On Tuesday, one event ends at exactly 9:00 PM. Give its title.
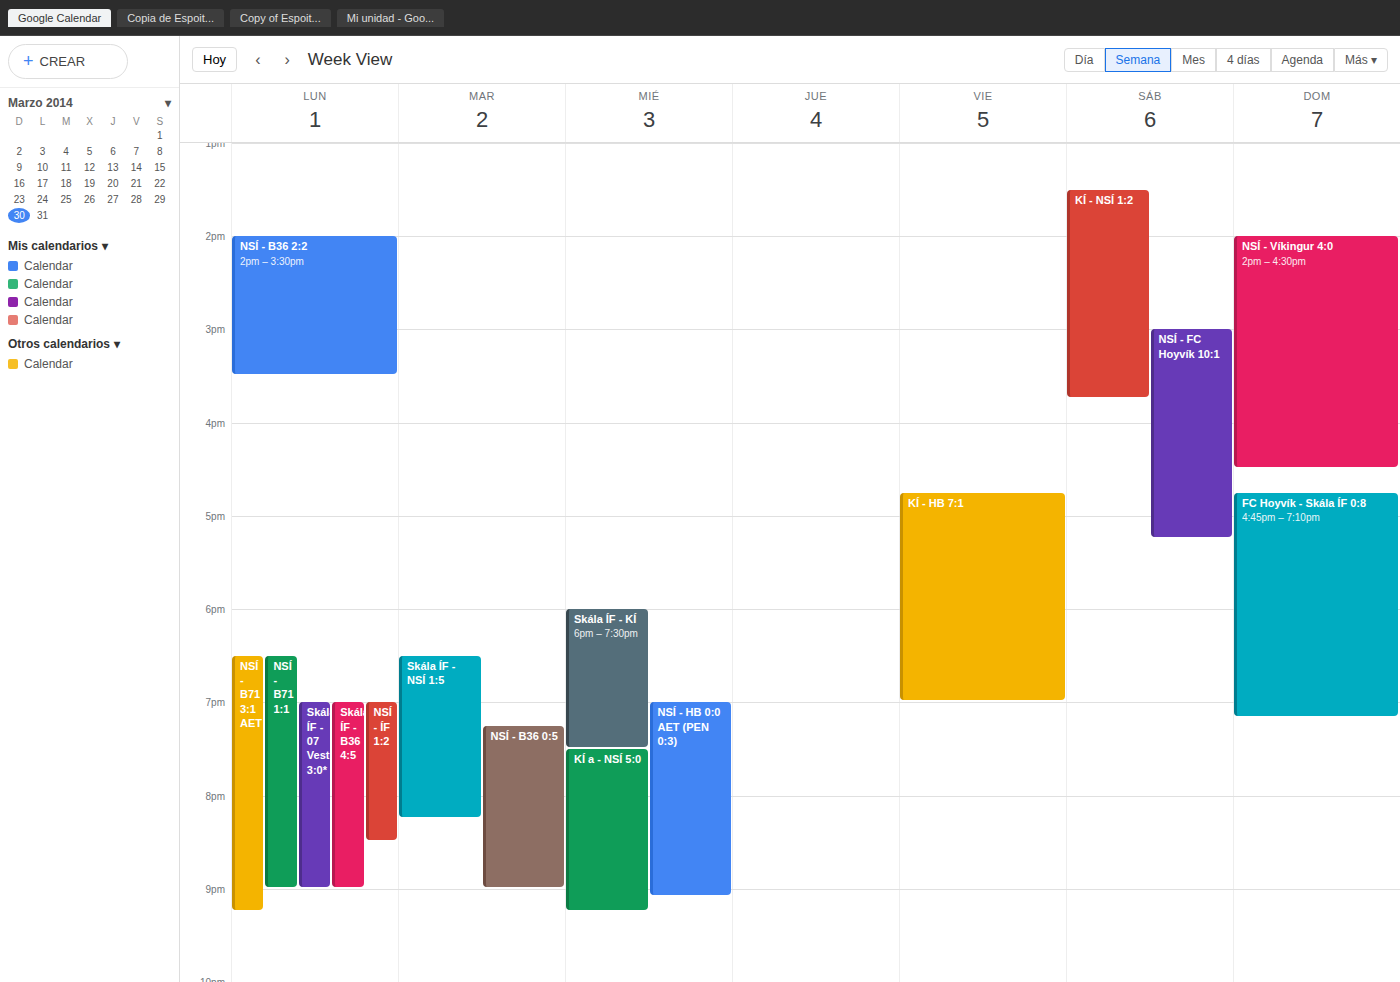
"NSÍ - B36 0:5"